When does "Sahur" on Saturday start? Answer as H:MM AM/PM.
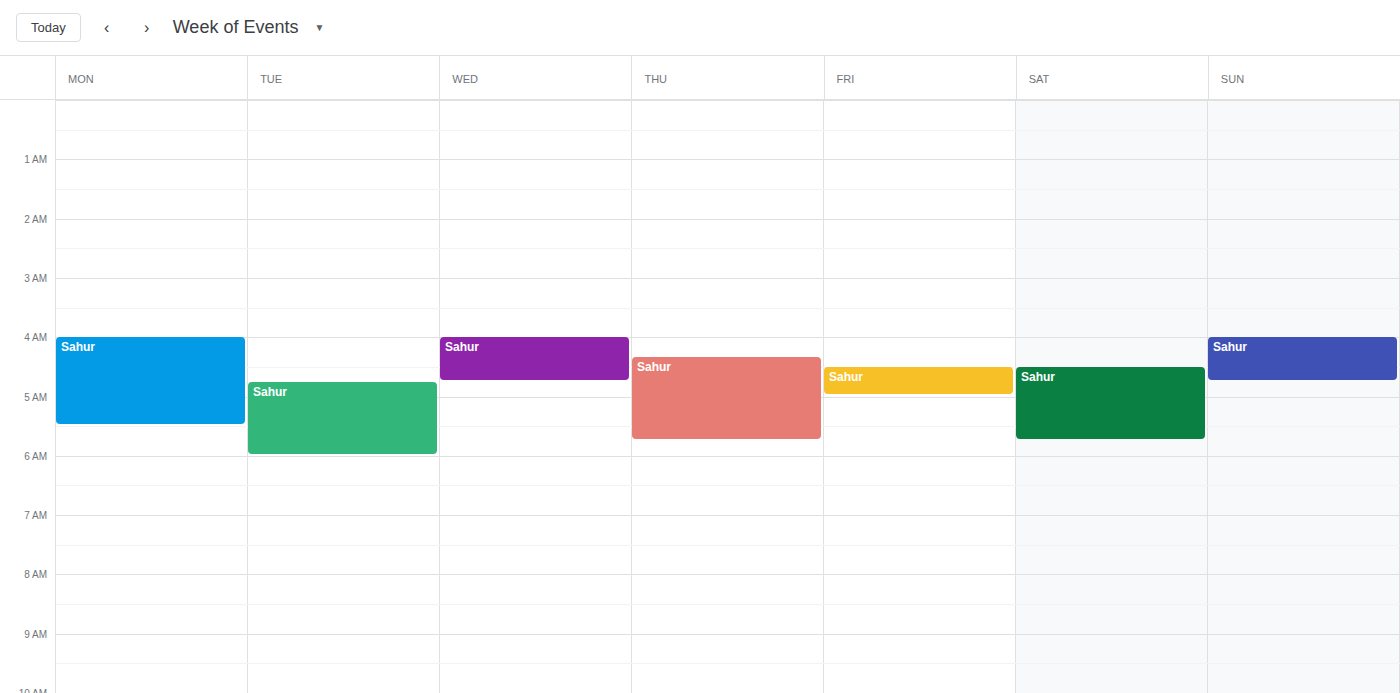
4:30 AM